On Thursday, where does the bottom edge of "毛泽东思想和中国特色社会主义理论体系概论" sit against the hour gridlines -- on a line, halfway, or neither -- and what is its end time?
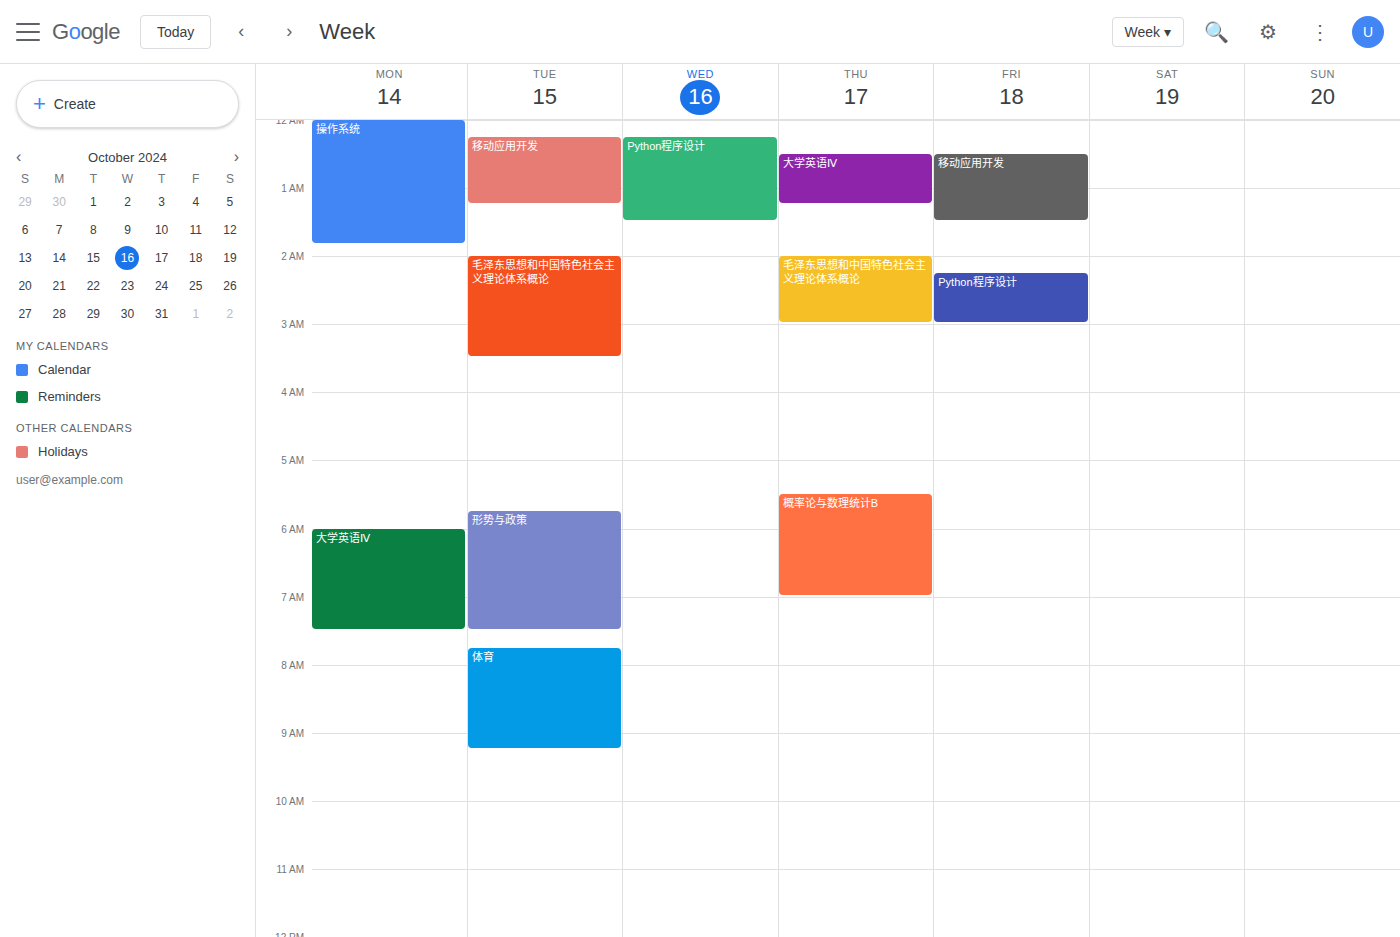
3:00 AM -- exactly on the 3 AM line.